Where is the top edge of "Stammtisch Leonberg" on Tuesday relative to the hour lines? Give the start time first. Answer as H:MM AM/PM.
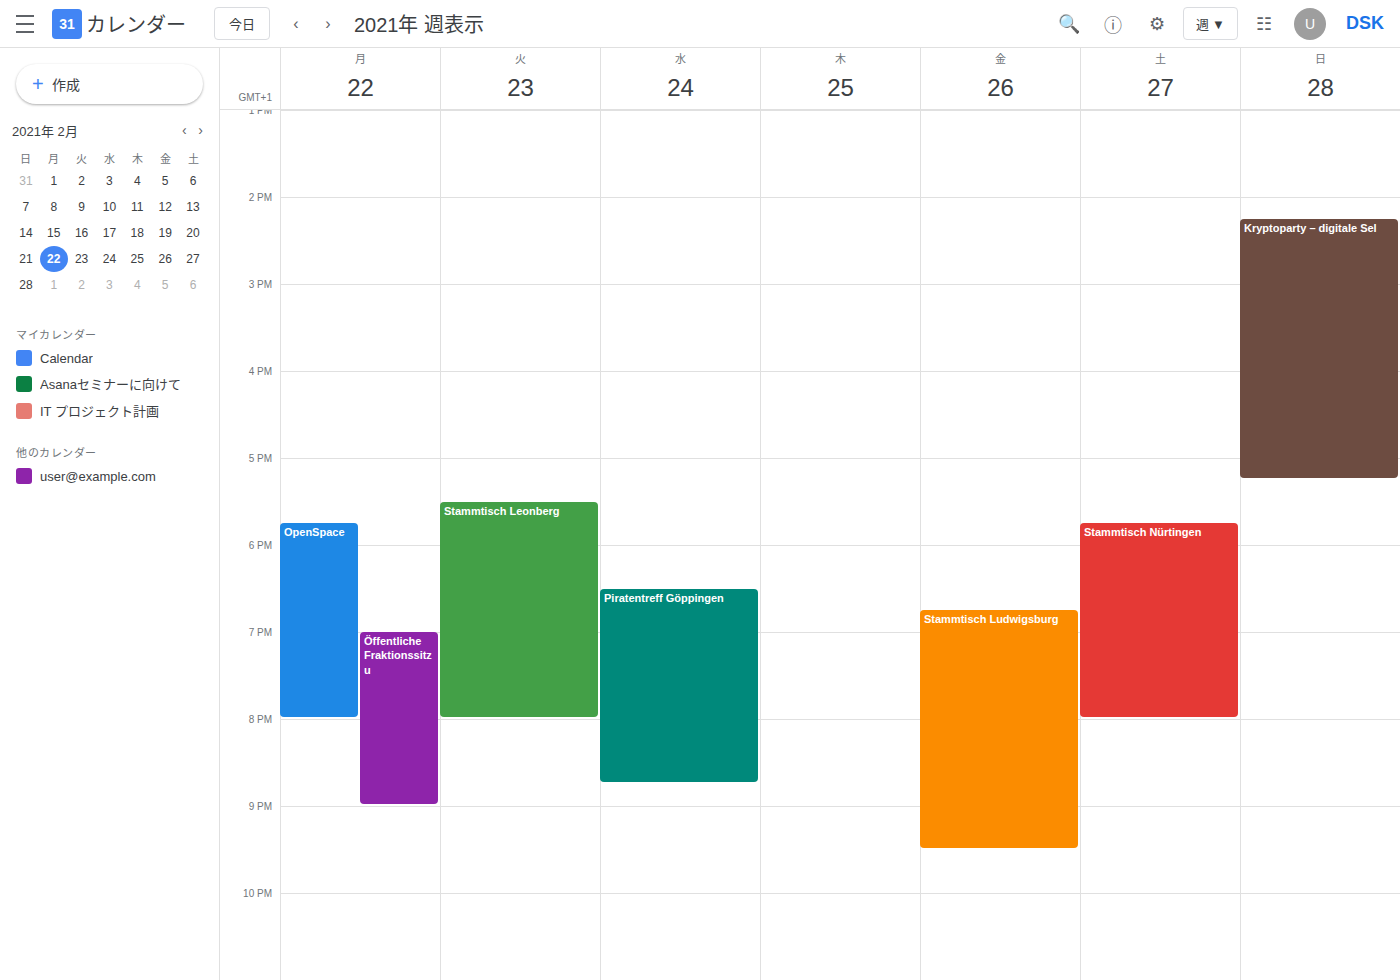
5:30 PM -- halfway between the 5 PM and 6 PM lines.